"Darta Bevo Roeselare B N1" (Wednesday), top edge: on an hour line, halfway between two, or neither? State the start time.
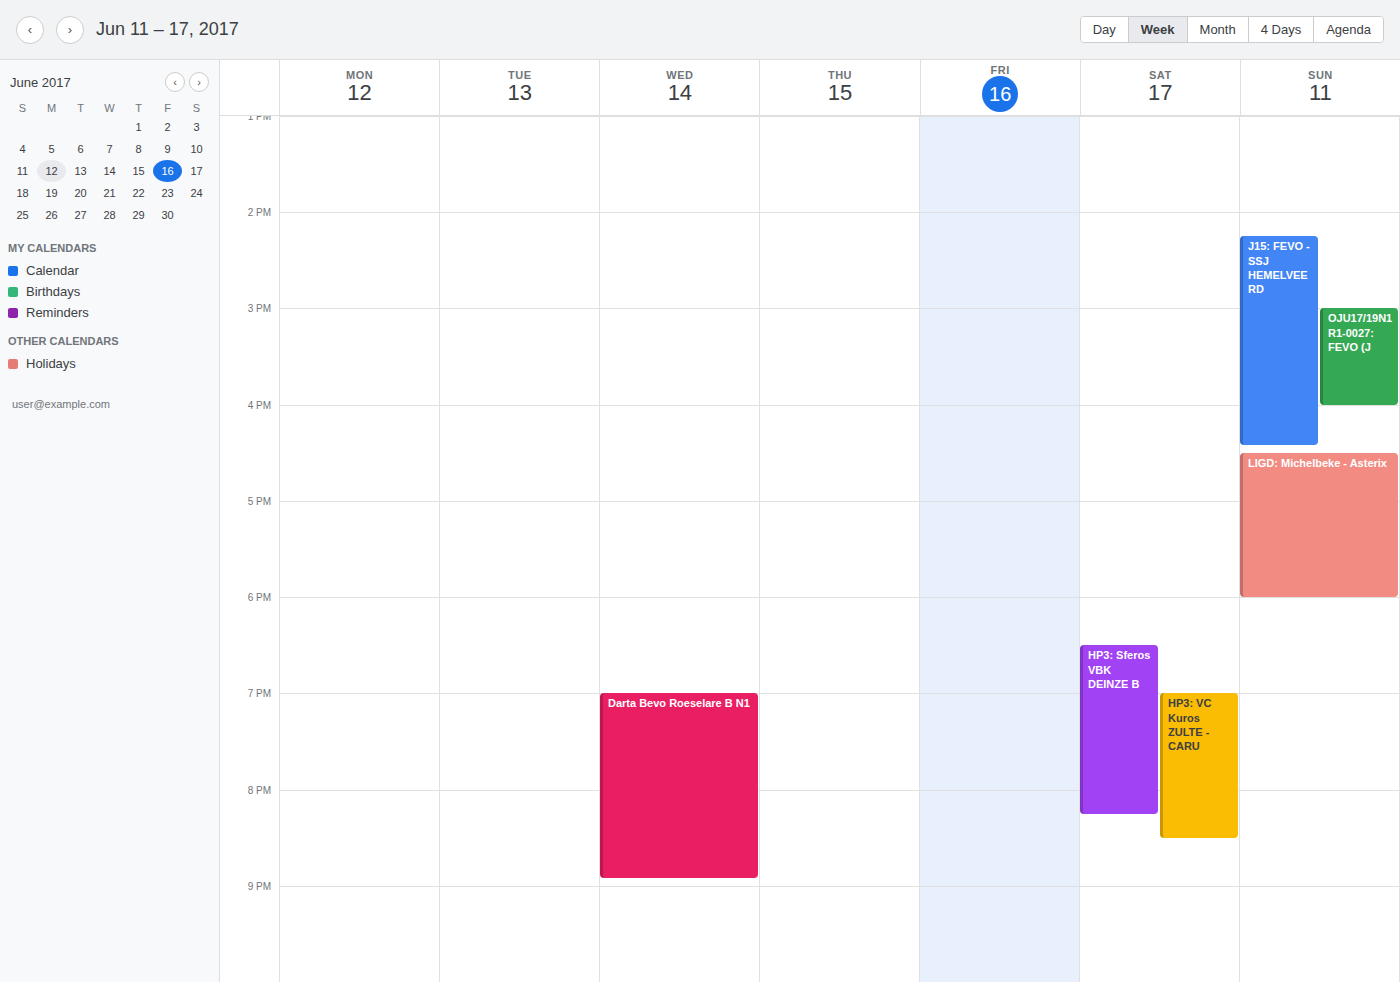
19:00 -- exactly on the 19:00 line.